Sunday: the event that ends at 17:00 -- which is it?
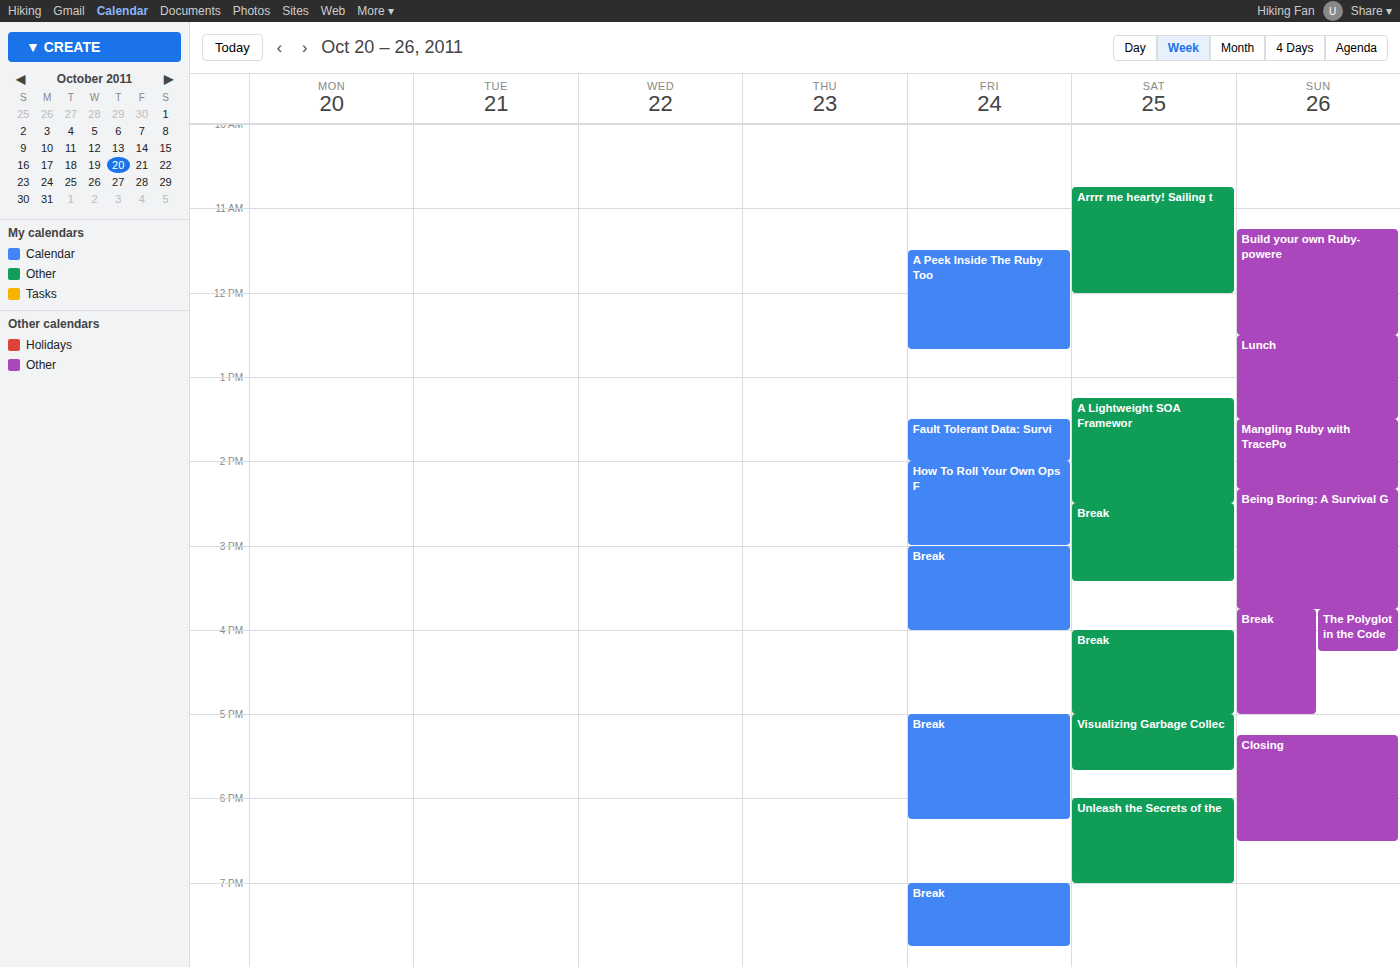
"Break"